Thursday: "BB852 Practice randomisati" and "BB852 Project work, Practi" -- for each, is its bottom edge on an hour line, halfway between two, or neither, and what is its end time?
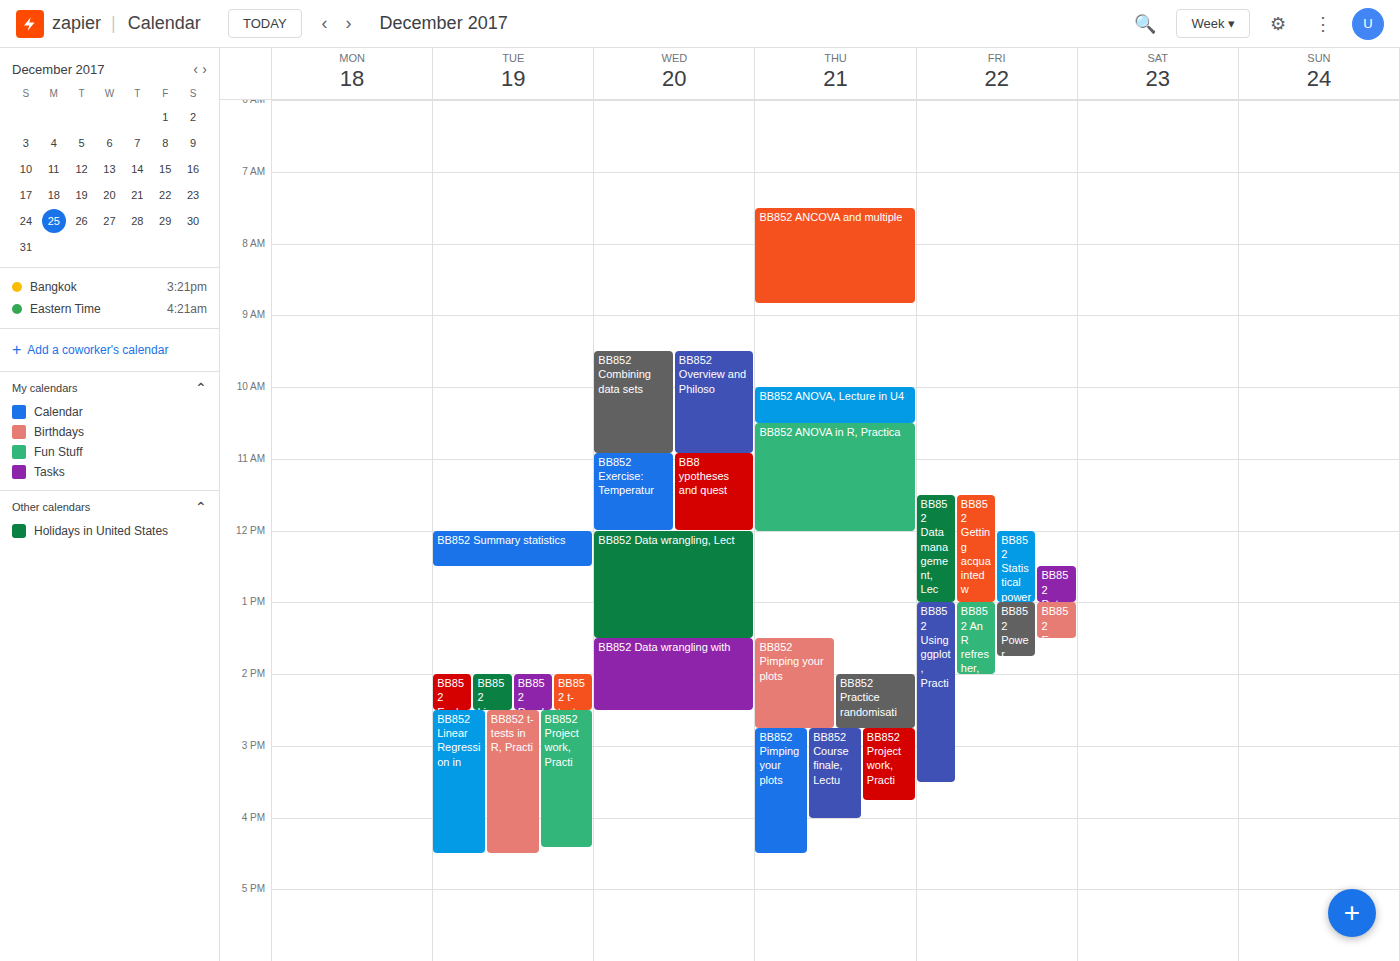
"BB852 Practice randomisati": 2:45 PM, neither: three quarters of the way from the 2 PM line to the 3 PM line. "BB852 Project work, Practi": 3:45 PM, neither: three quarters of the way from the 3 PM line to the 4 PM line.